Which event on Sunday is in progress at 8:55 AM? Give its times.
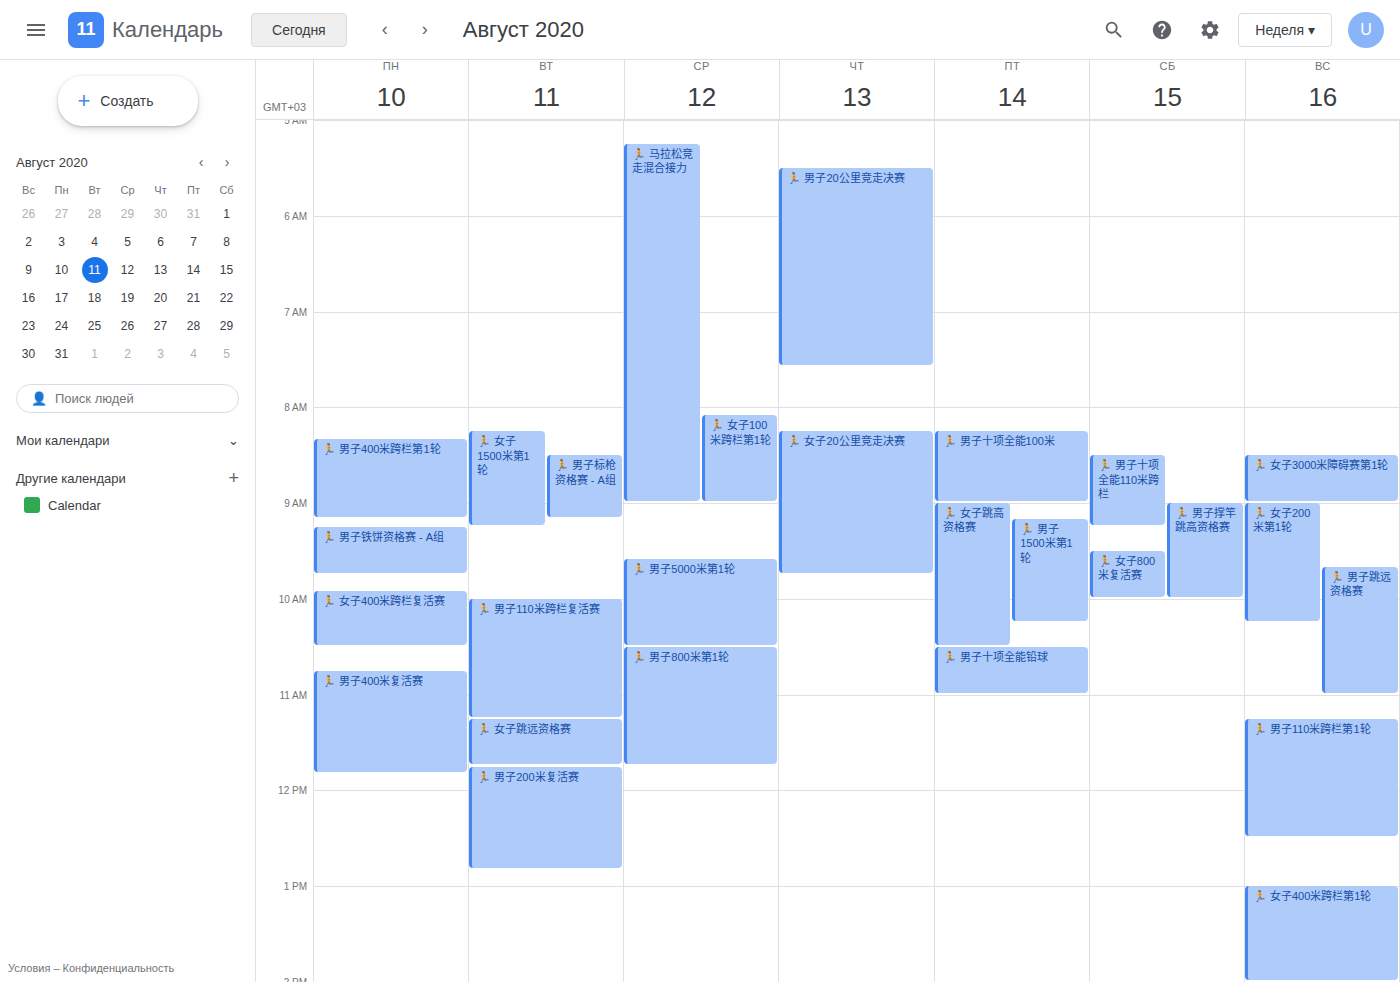
"🏃 女子3000米障碍赛第1轮", 8:30 AM to 9:00 AM